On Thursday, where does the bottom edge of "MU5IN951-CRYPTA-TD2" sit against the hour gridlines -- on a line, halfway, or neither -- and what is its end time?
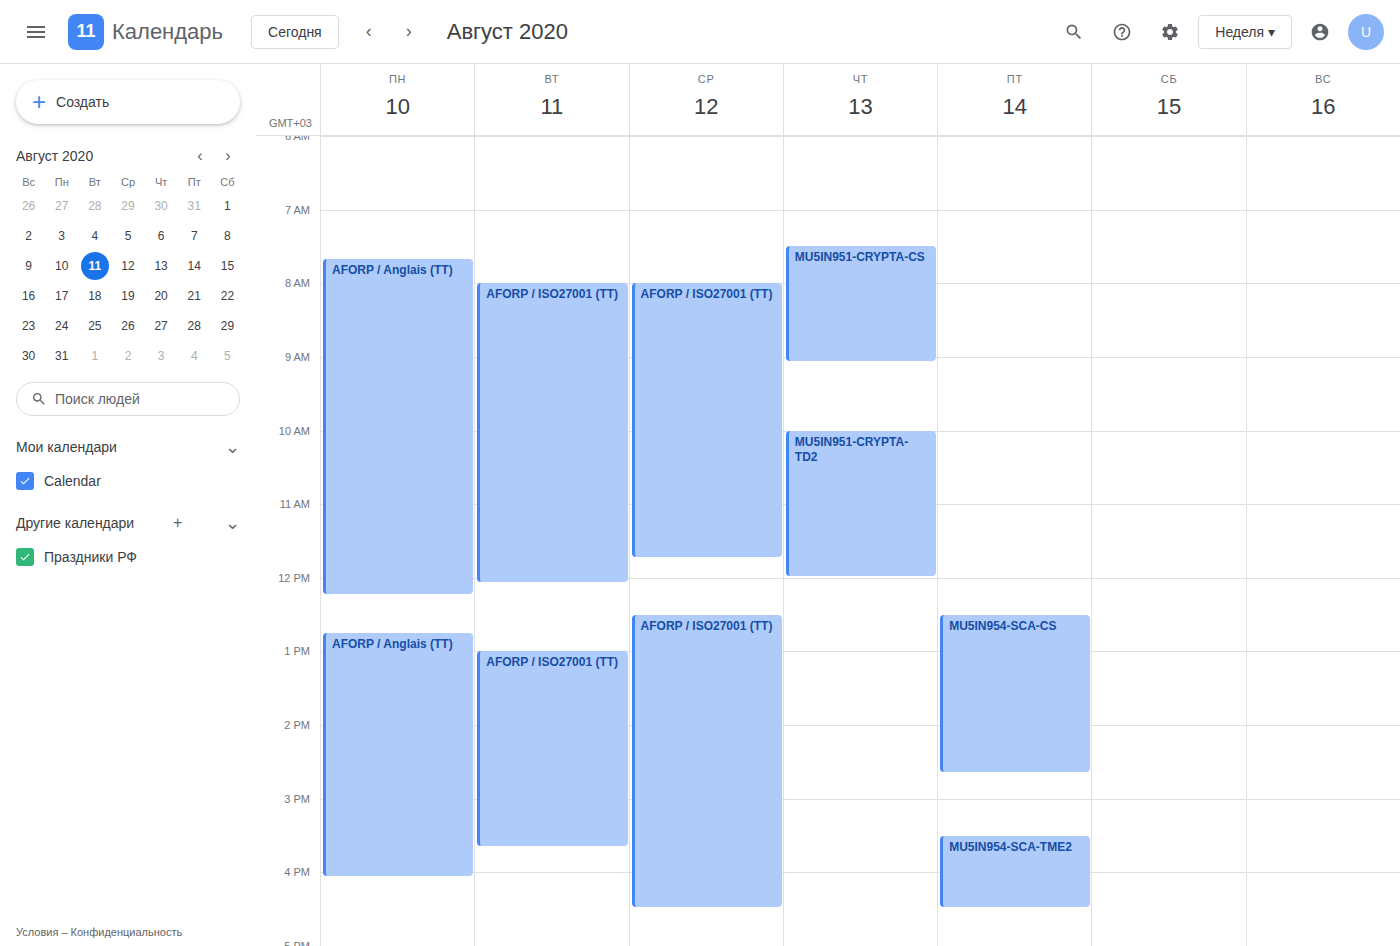
12:00 PM -- exactly on the 12 PM line.